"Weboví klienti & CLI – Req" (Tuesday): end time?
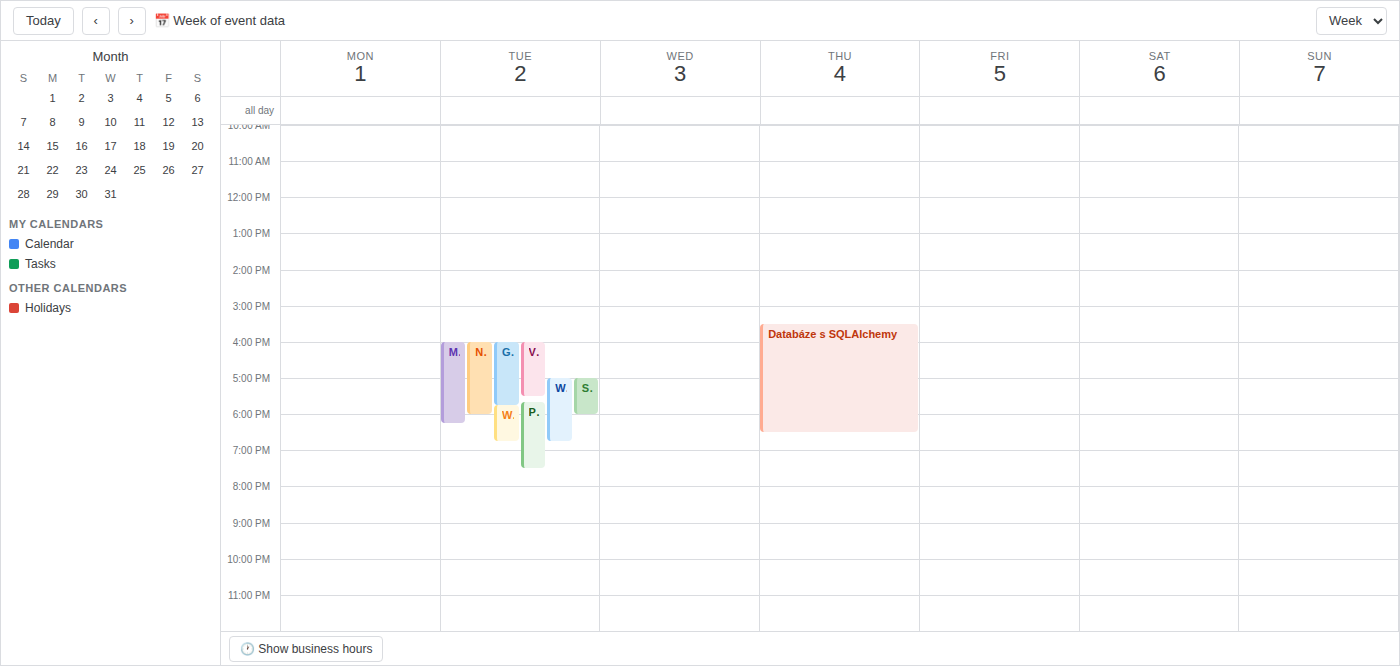
6:45 PM